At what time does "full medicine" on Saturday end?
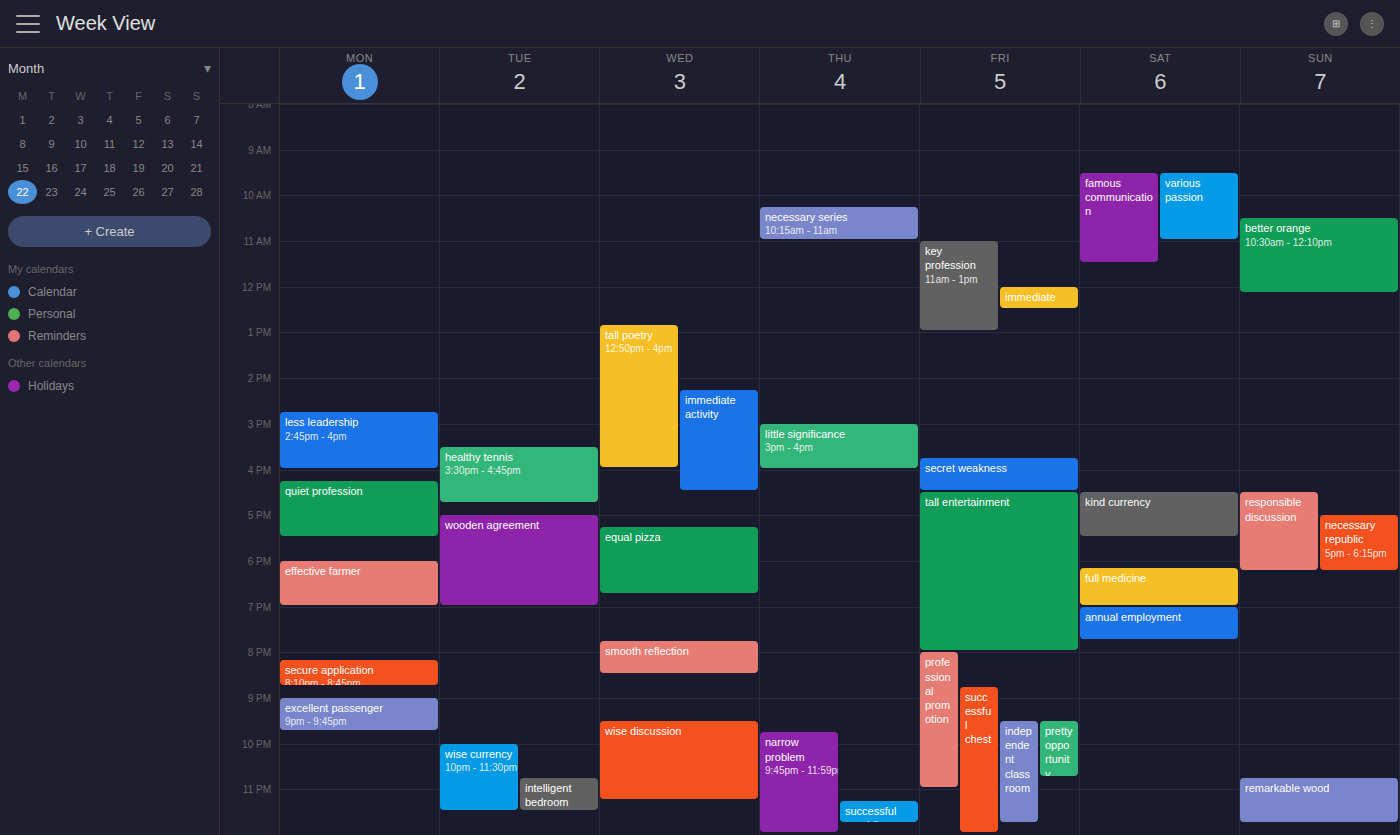
19:00